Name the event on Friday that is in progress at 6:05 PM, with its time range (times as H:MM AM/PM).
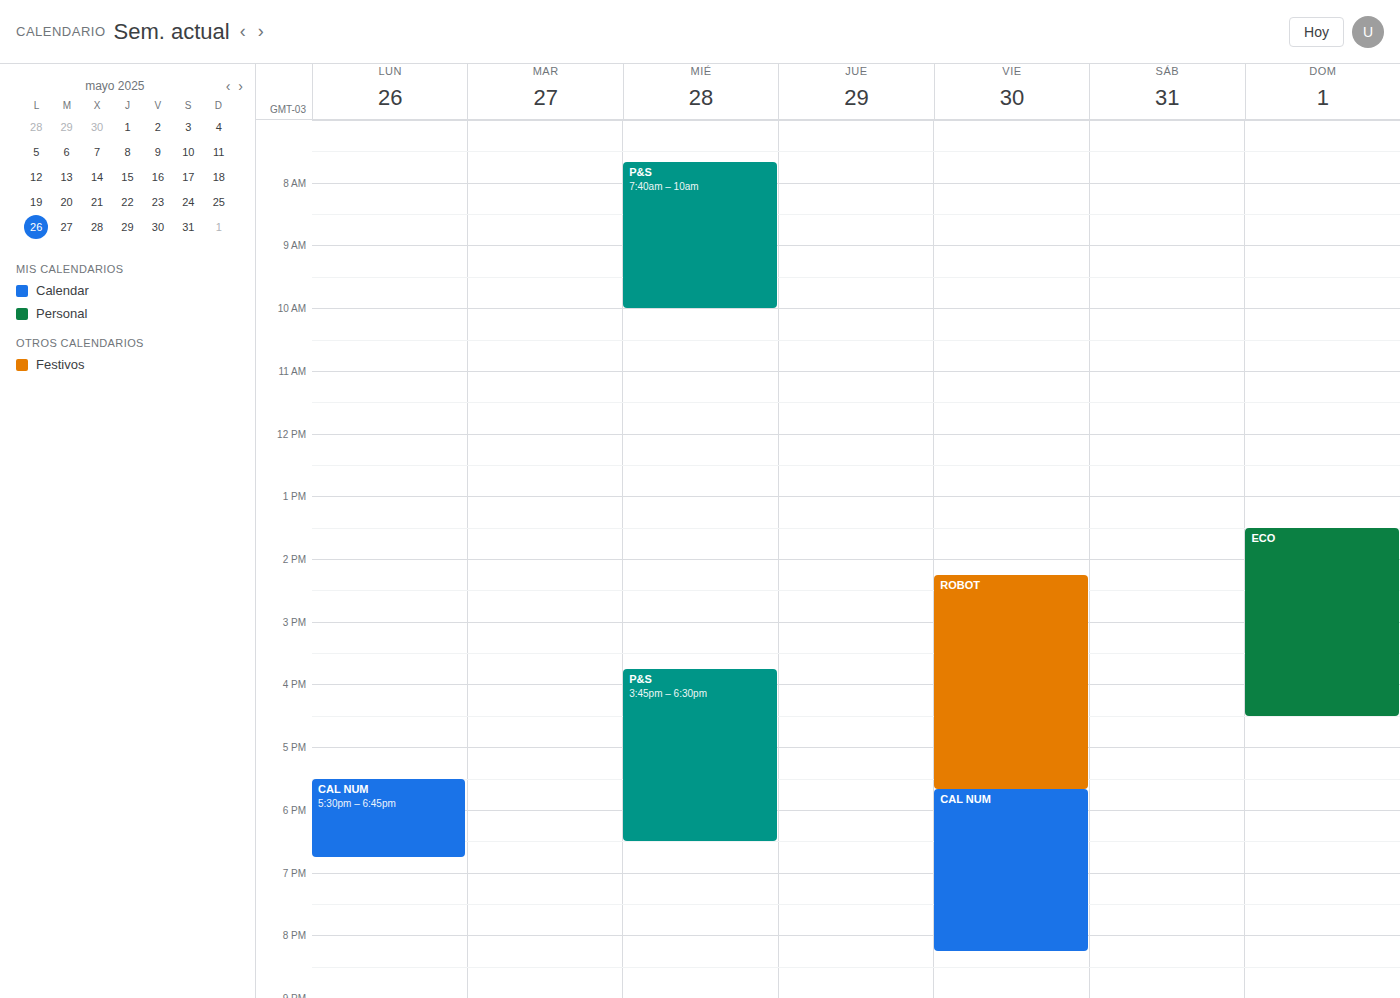
"CAL NUM", 5:40 PM to 8:15 PM